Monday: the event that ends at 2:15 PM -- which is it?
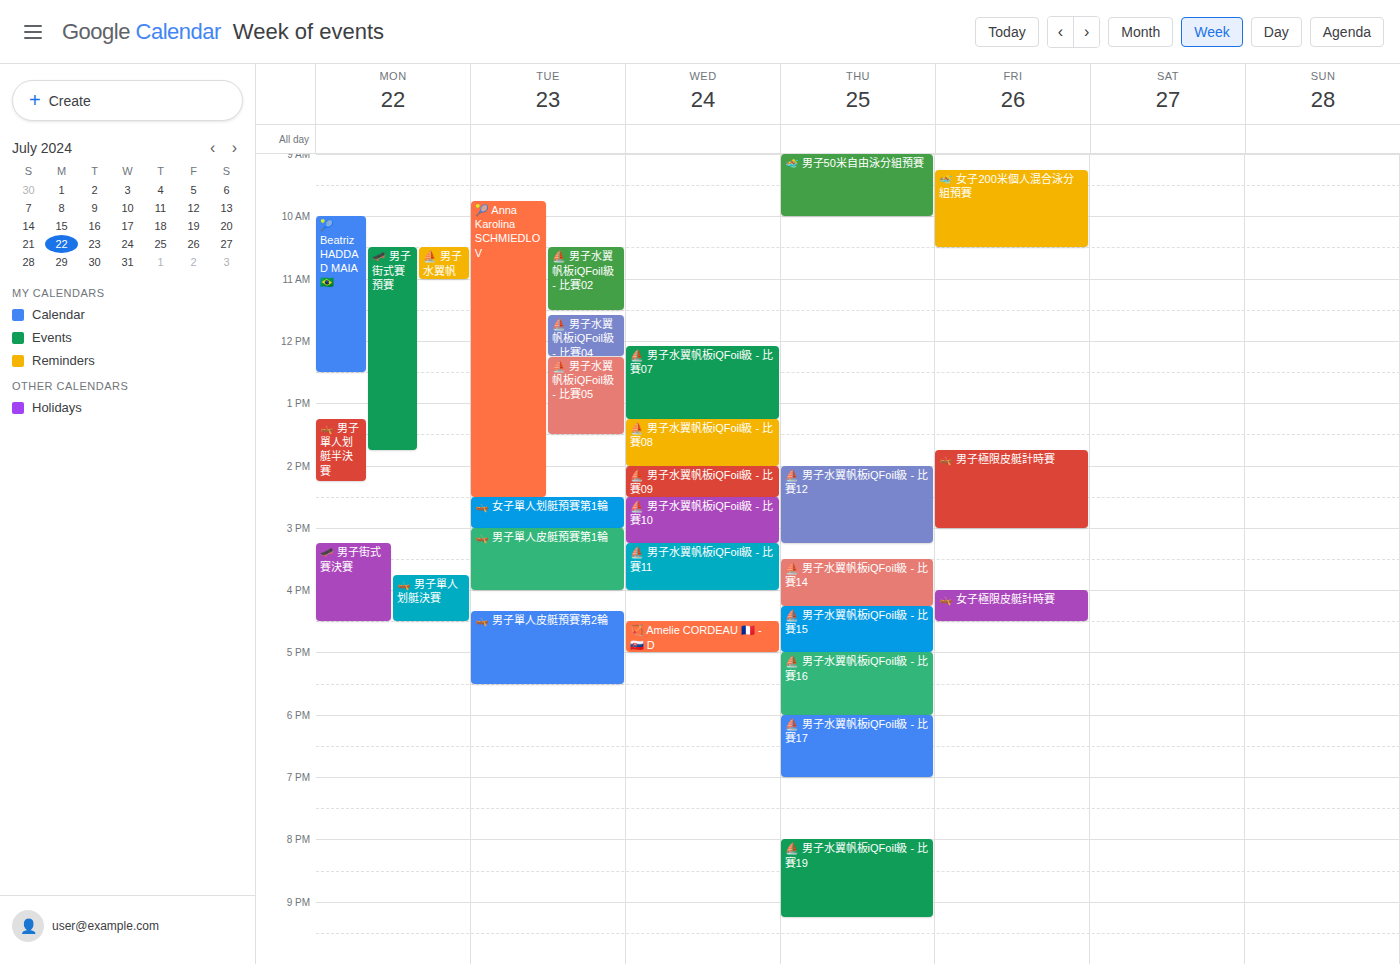
"🛶 男子單人划艇半決賽"